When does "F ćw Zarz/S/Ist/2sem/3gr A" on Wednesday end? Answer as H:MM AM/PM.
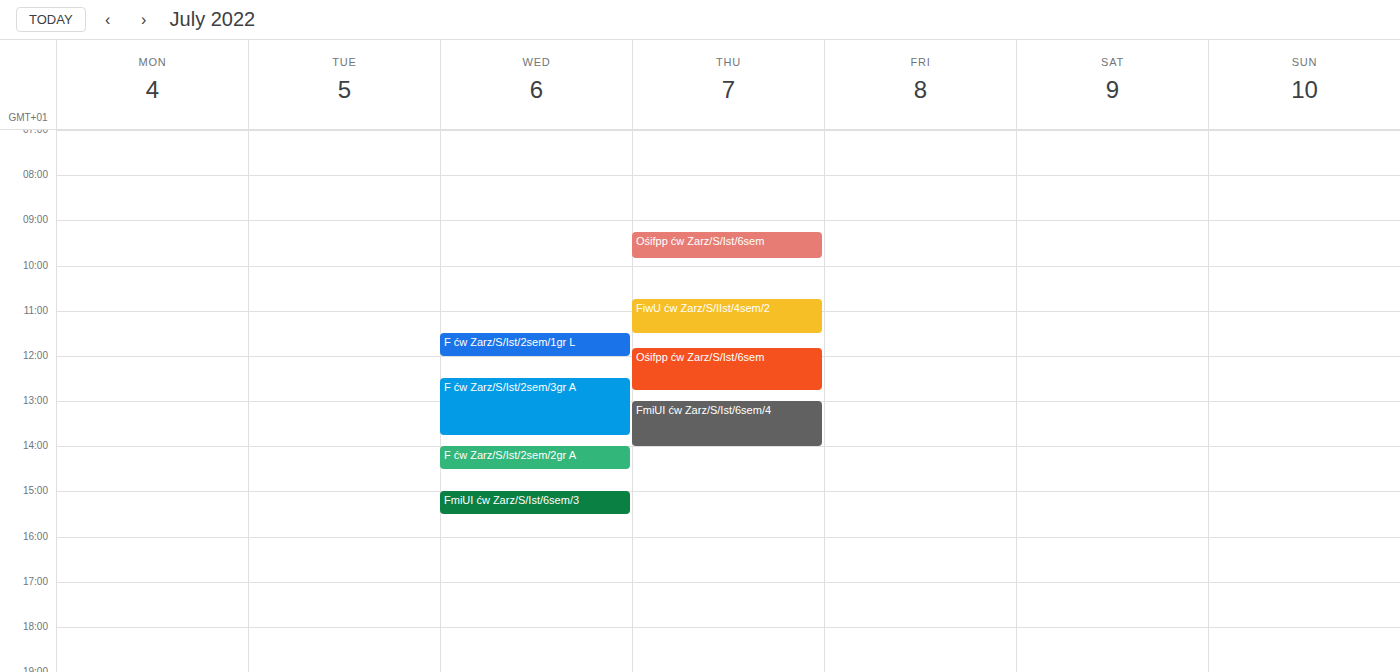
1:45 PM